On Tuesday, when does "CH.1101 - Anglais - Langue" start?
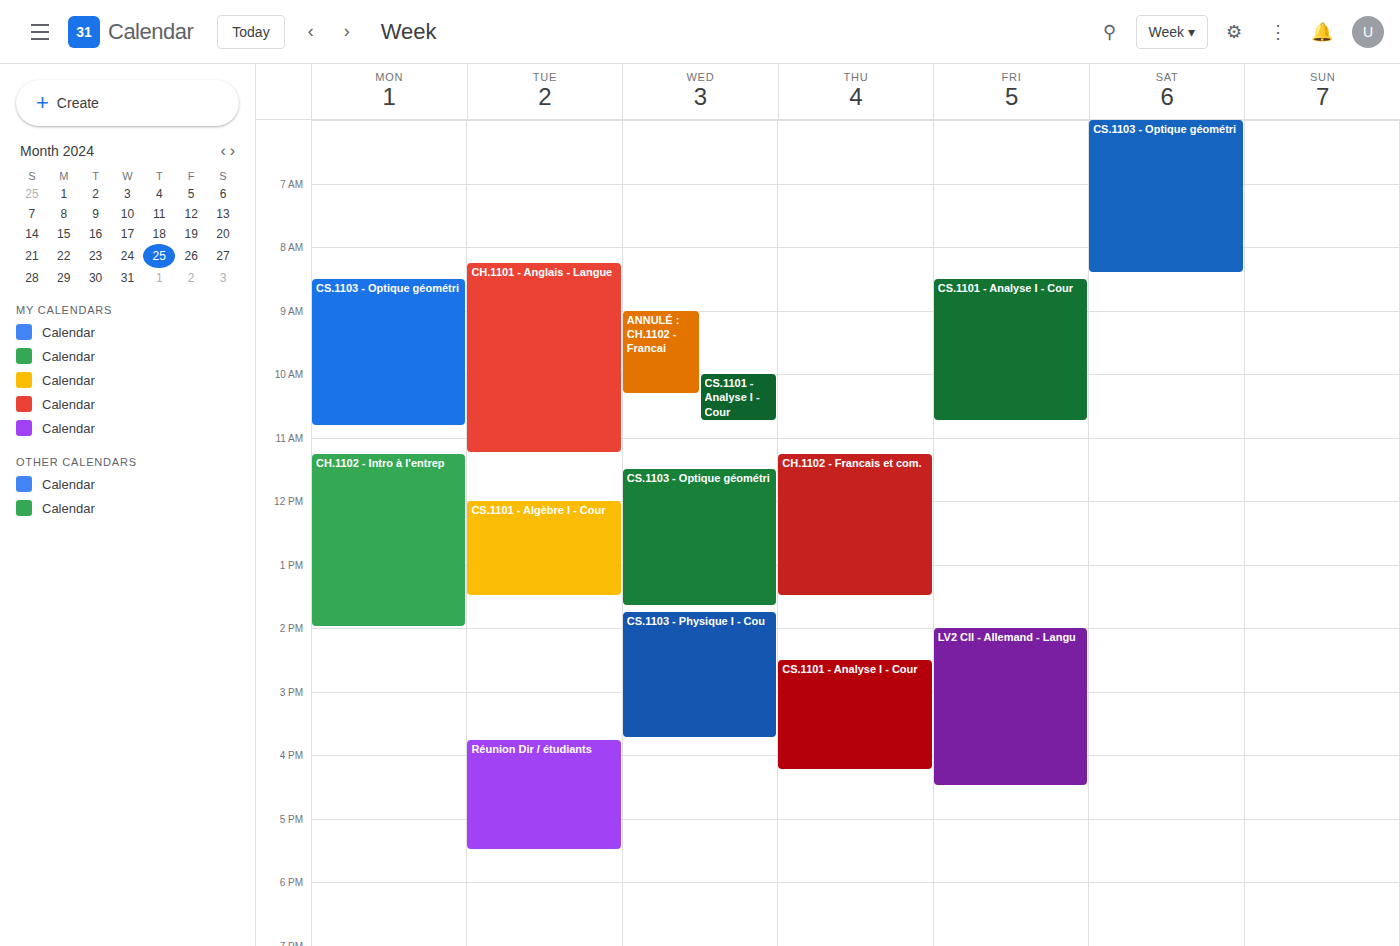
8:15 AM